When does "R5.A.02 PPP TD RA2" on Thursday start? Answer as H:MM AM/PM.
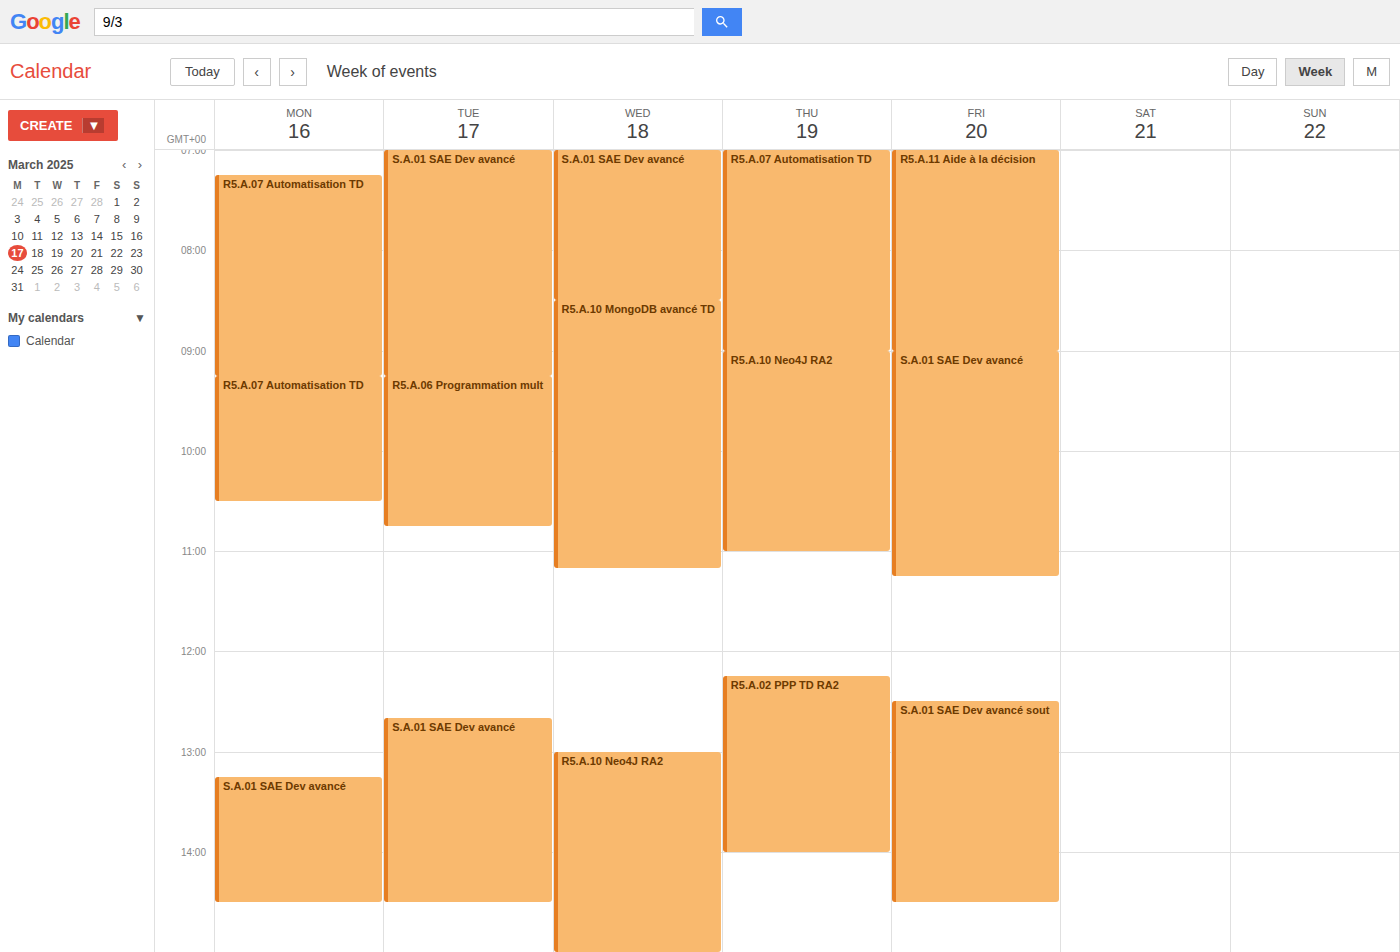
12:15 PM